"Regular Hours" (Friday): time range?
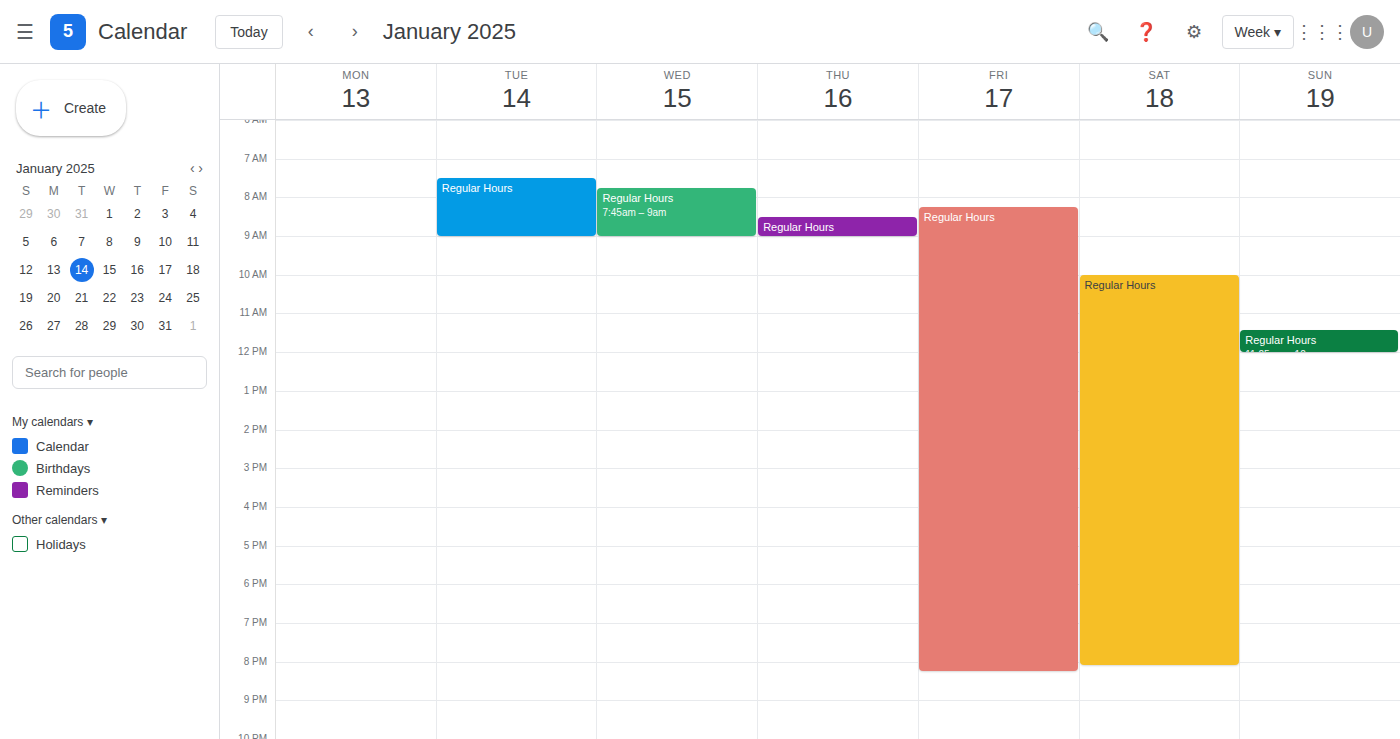
8:15 AM to 8:15 PM